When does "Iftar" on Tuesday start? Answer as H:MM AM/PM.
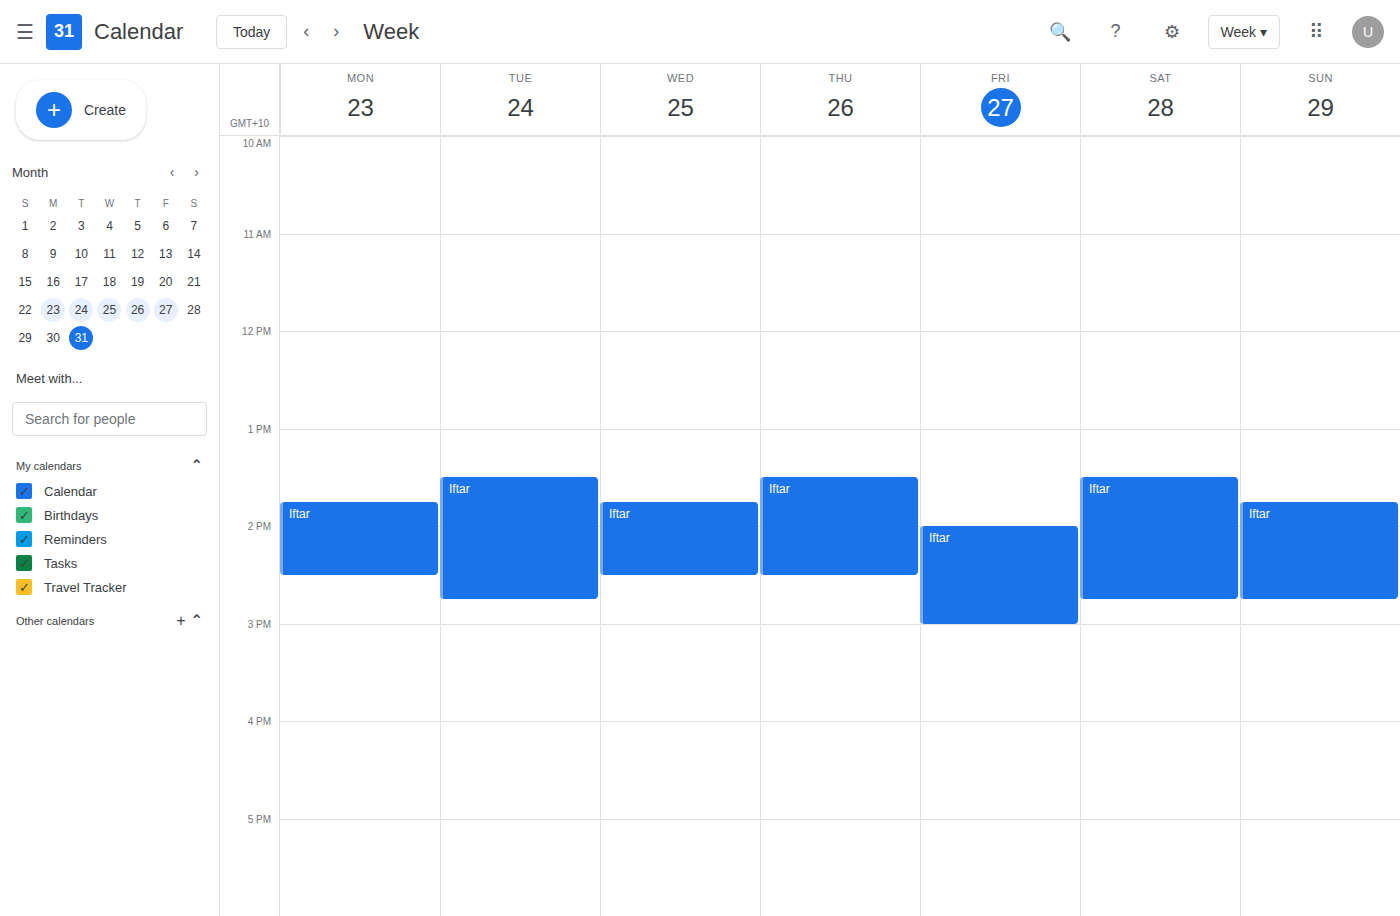
1:30 PM